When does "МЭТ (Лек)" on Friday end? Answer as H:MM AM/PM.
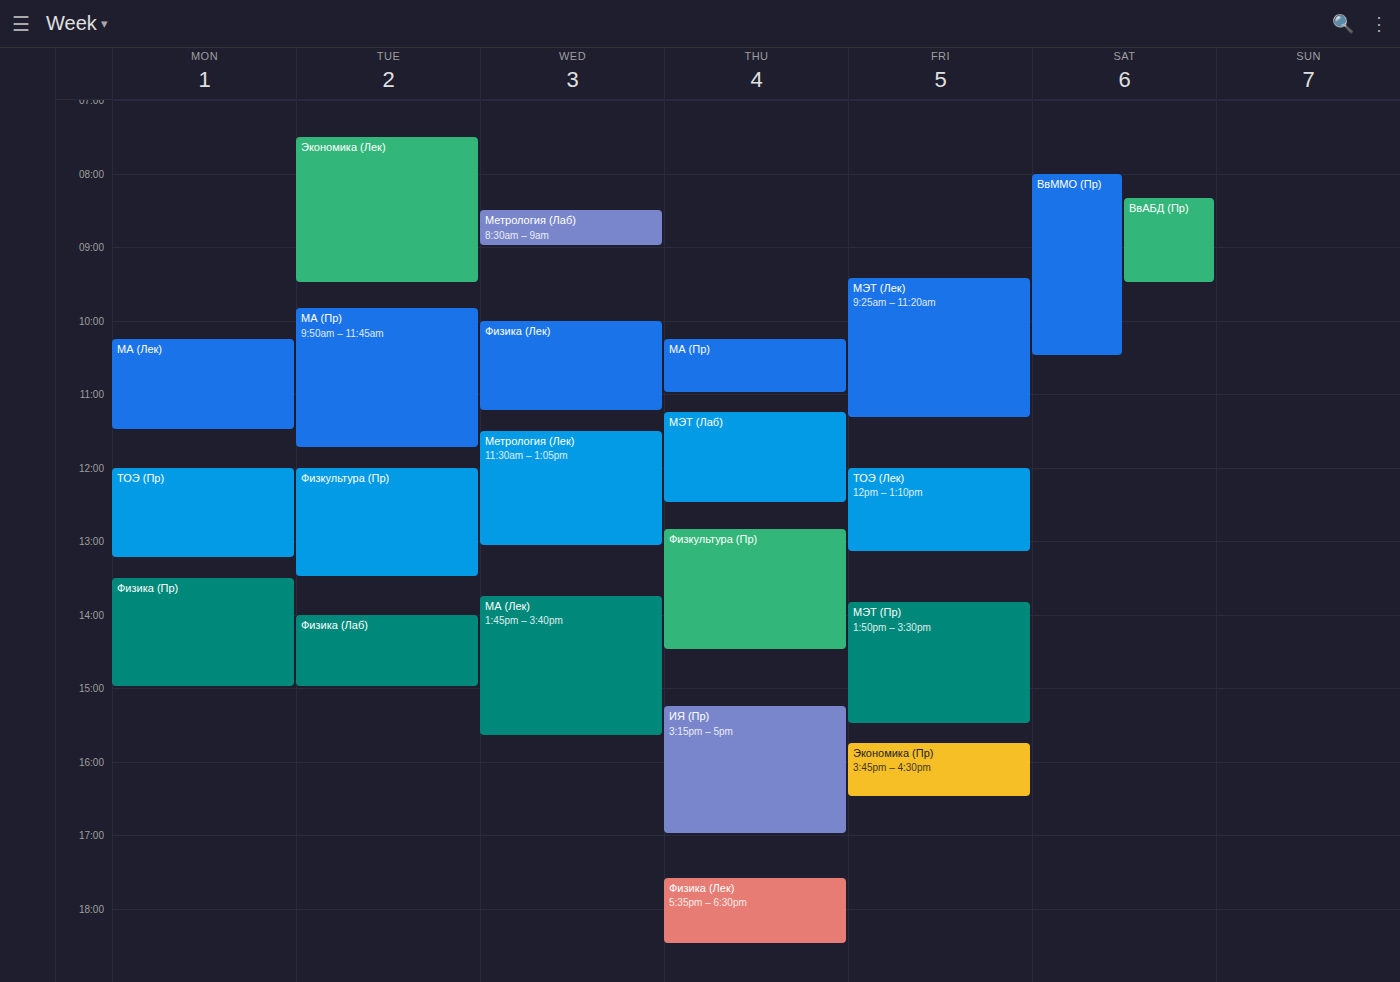
11:20 AM